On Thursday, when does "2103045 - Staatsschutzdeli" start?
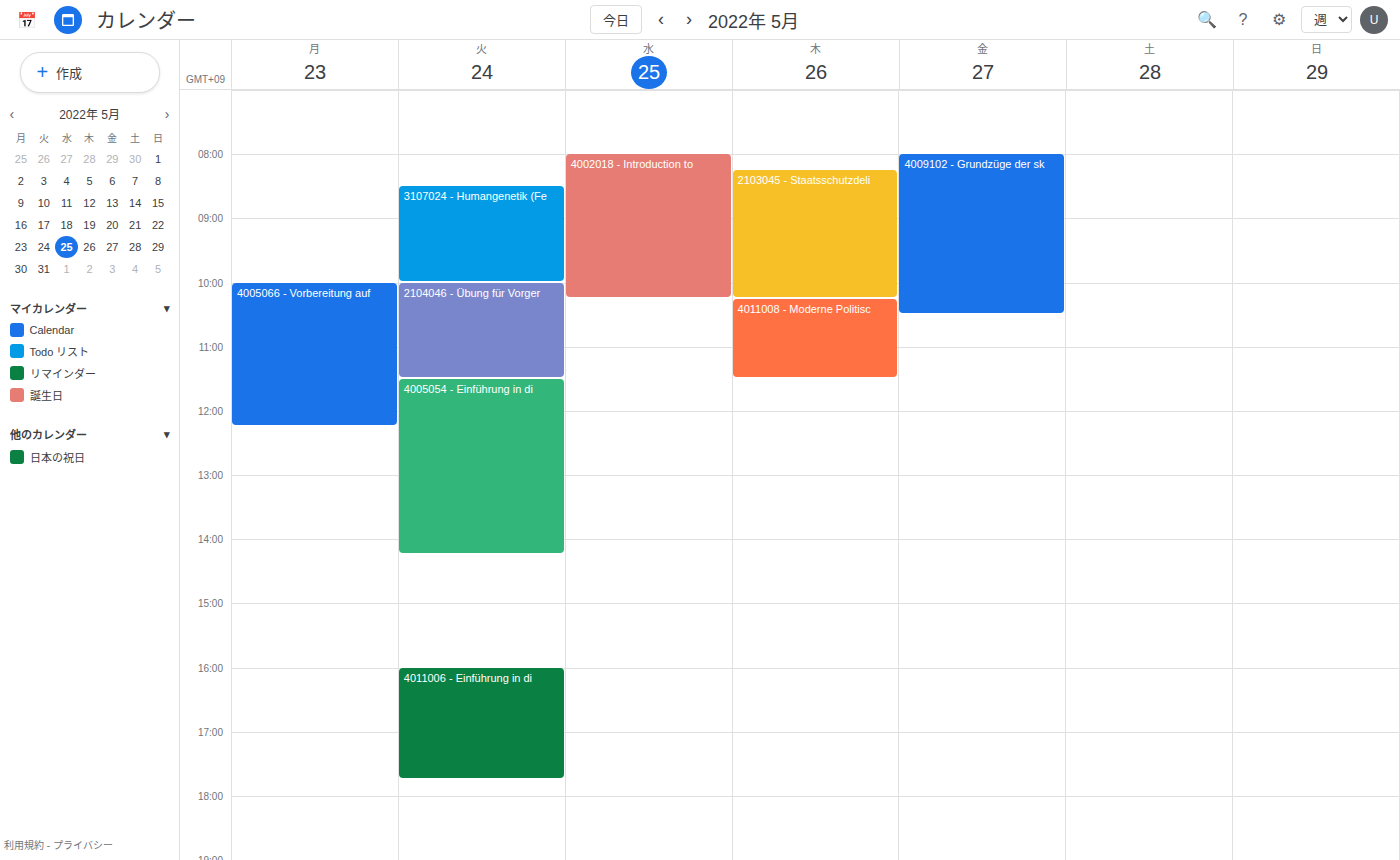
8:15 AM